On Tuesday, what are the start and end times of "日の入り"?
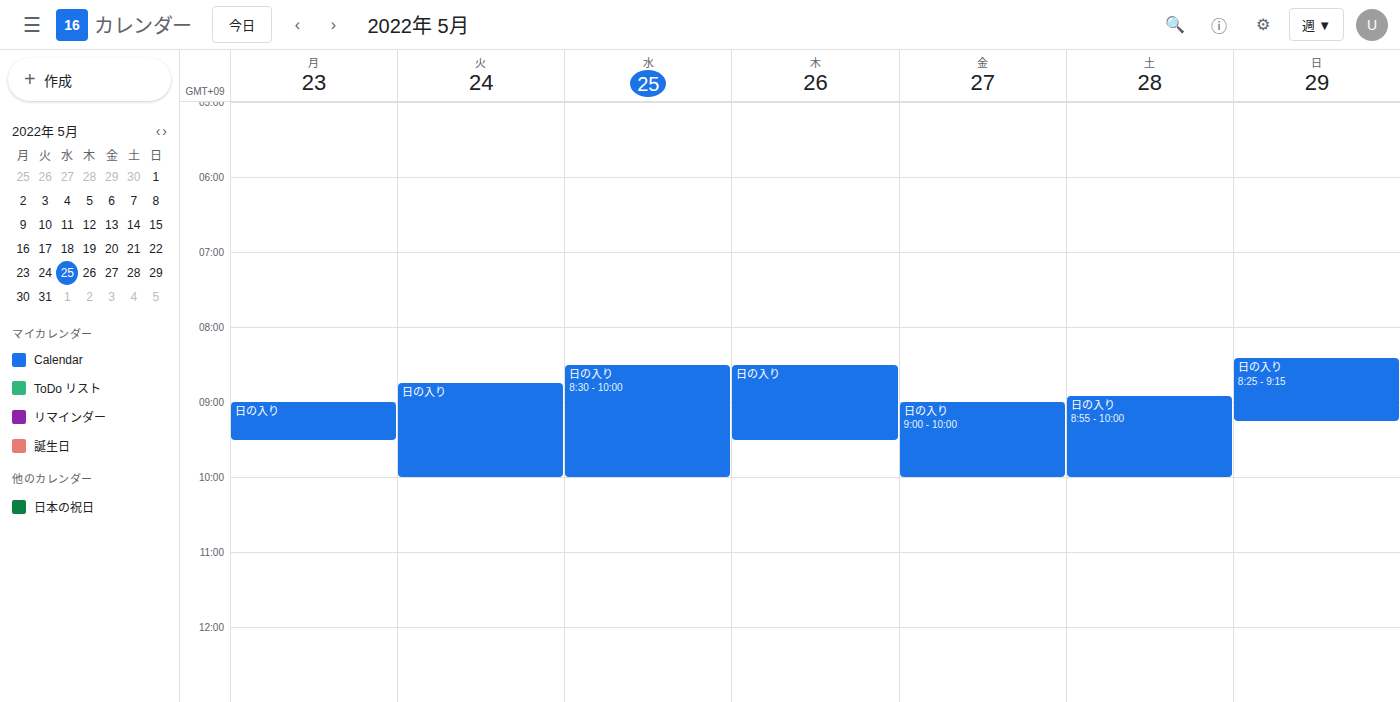
8:45 AM to 10:00 AM